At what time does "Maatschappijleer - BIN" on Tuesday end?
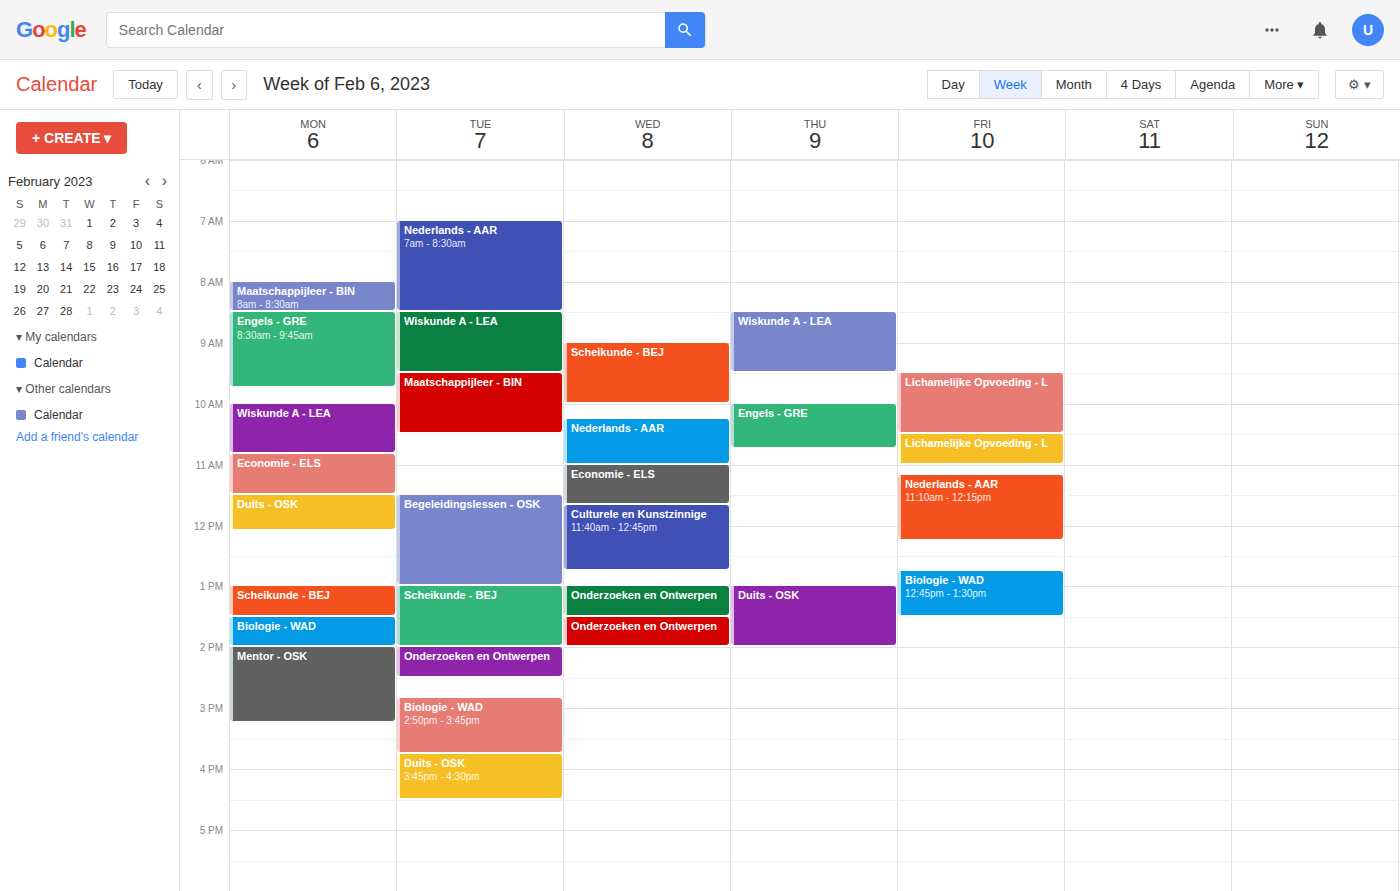
10:30 AM